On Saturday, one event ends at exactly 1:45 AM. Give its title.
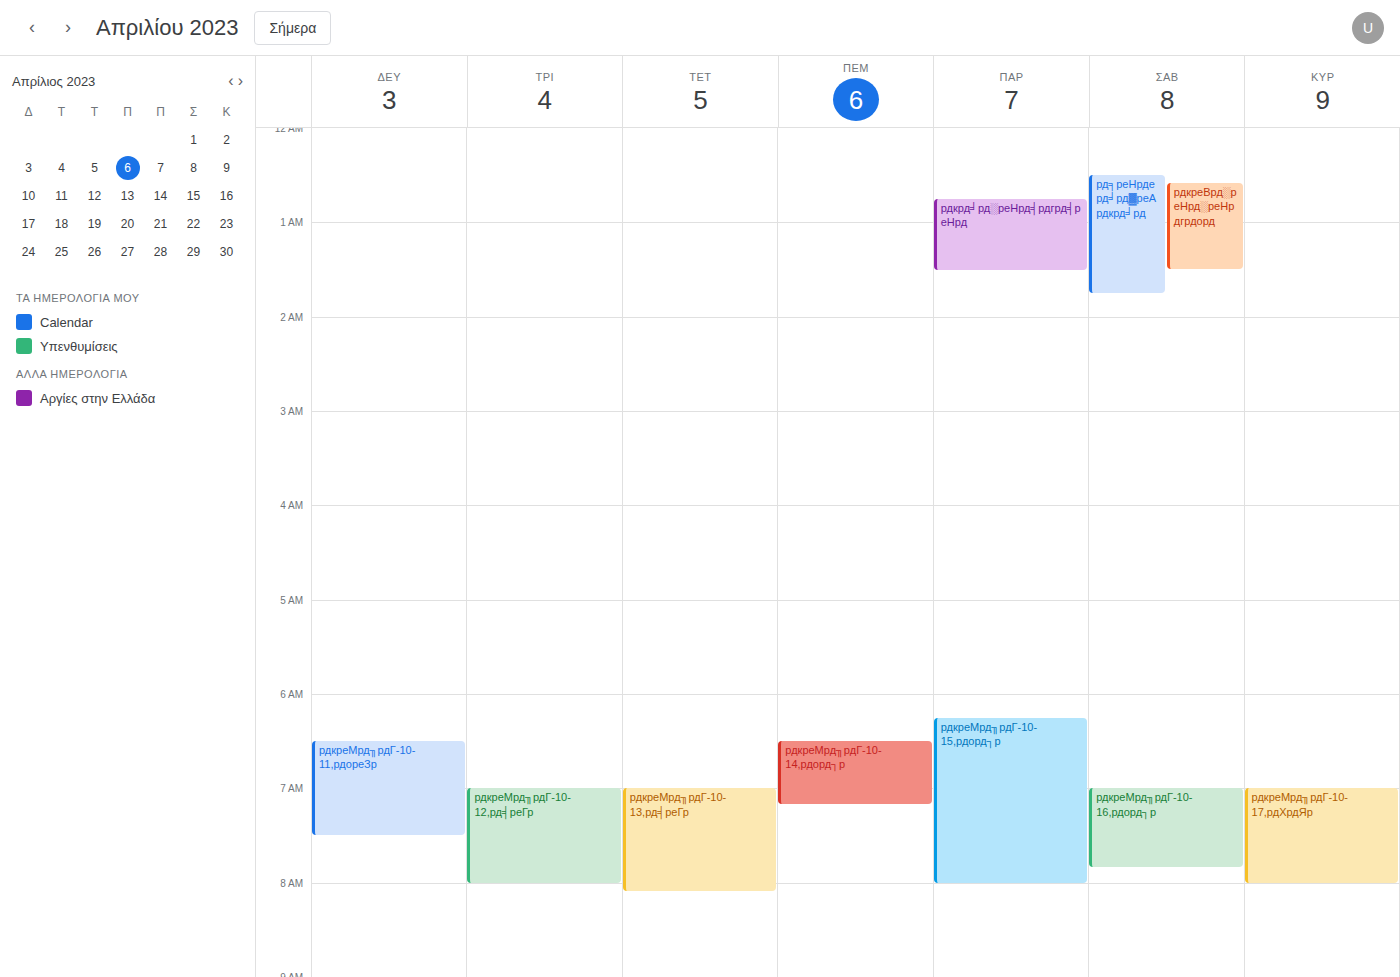
"рд╕реНрдерд╛рд▓реАрдкрд╛рд"